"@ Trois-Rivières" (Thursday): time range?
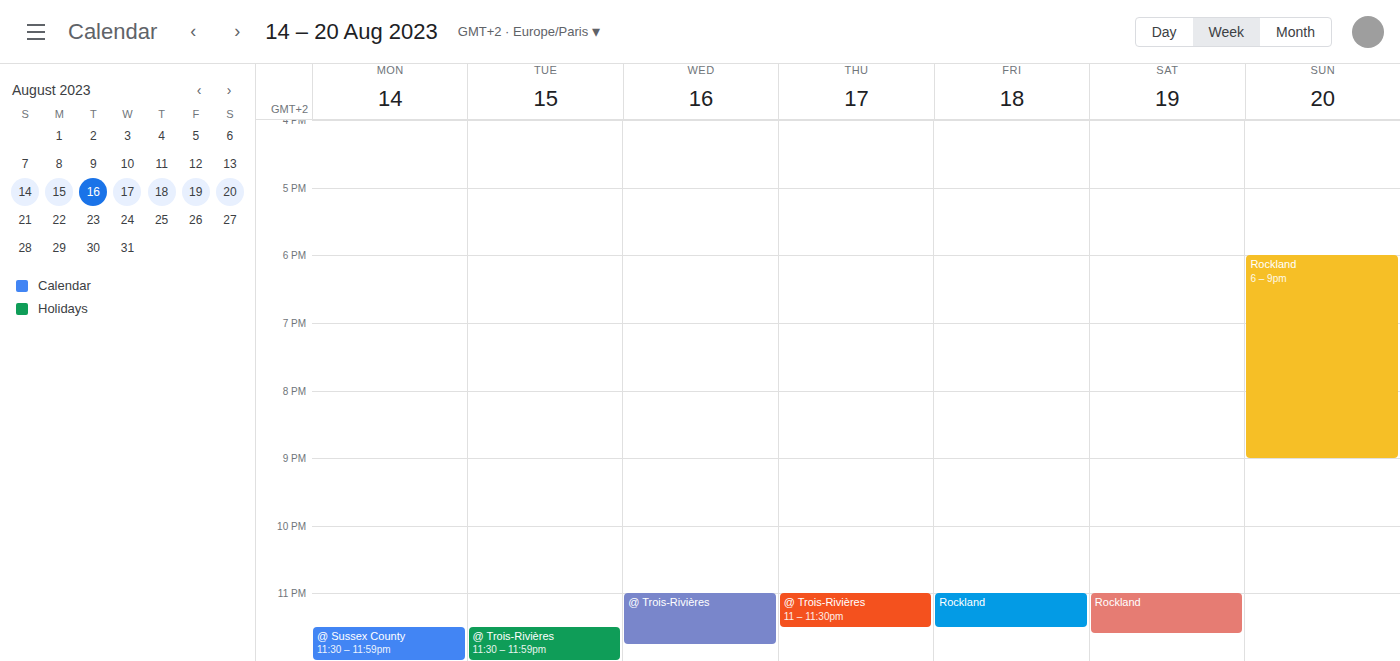
11:00 PM to 11:30 PM